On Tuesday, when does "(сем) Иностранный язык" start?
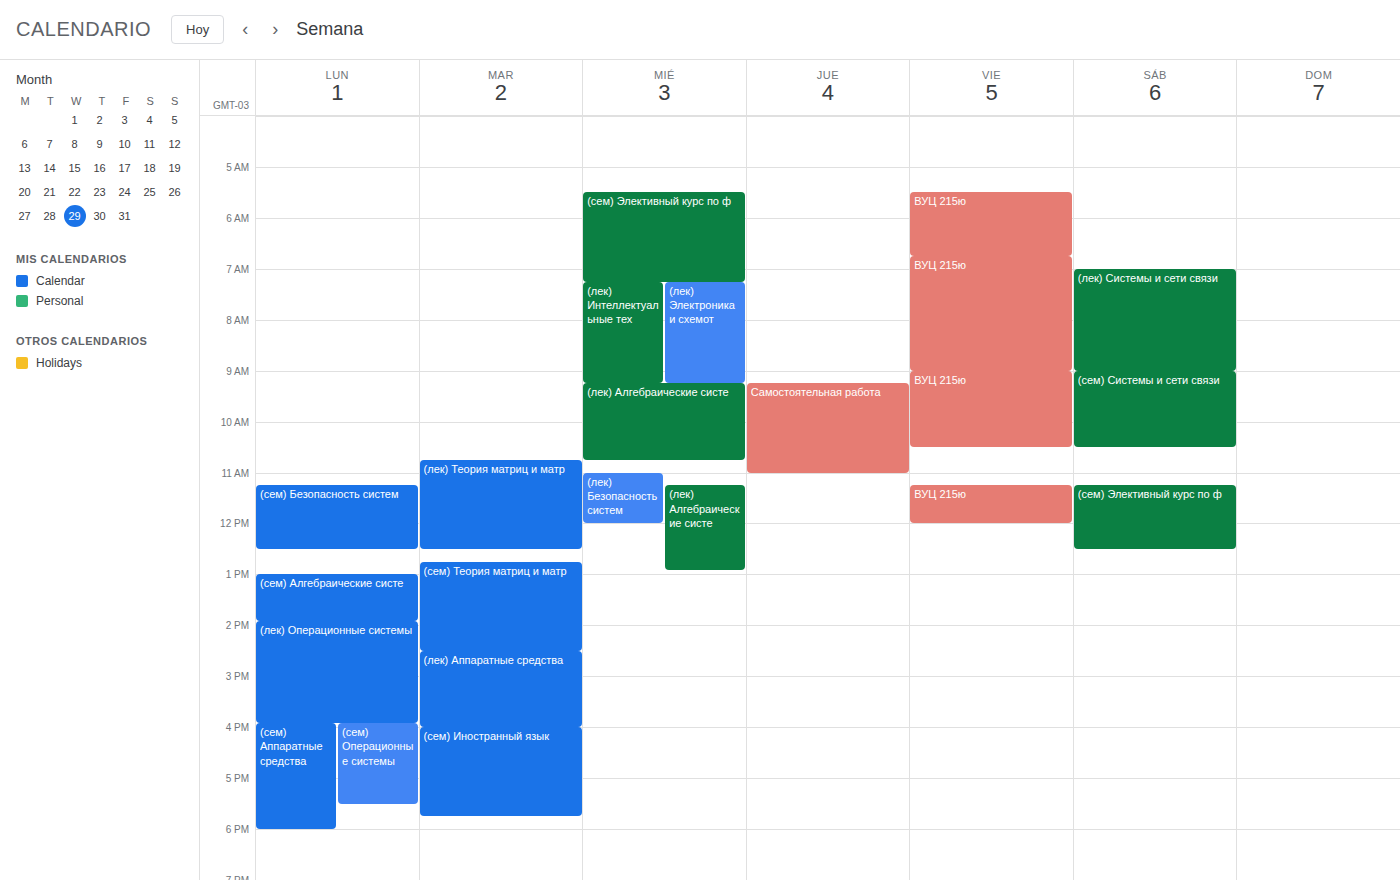
4:00 PM